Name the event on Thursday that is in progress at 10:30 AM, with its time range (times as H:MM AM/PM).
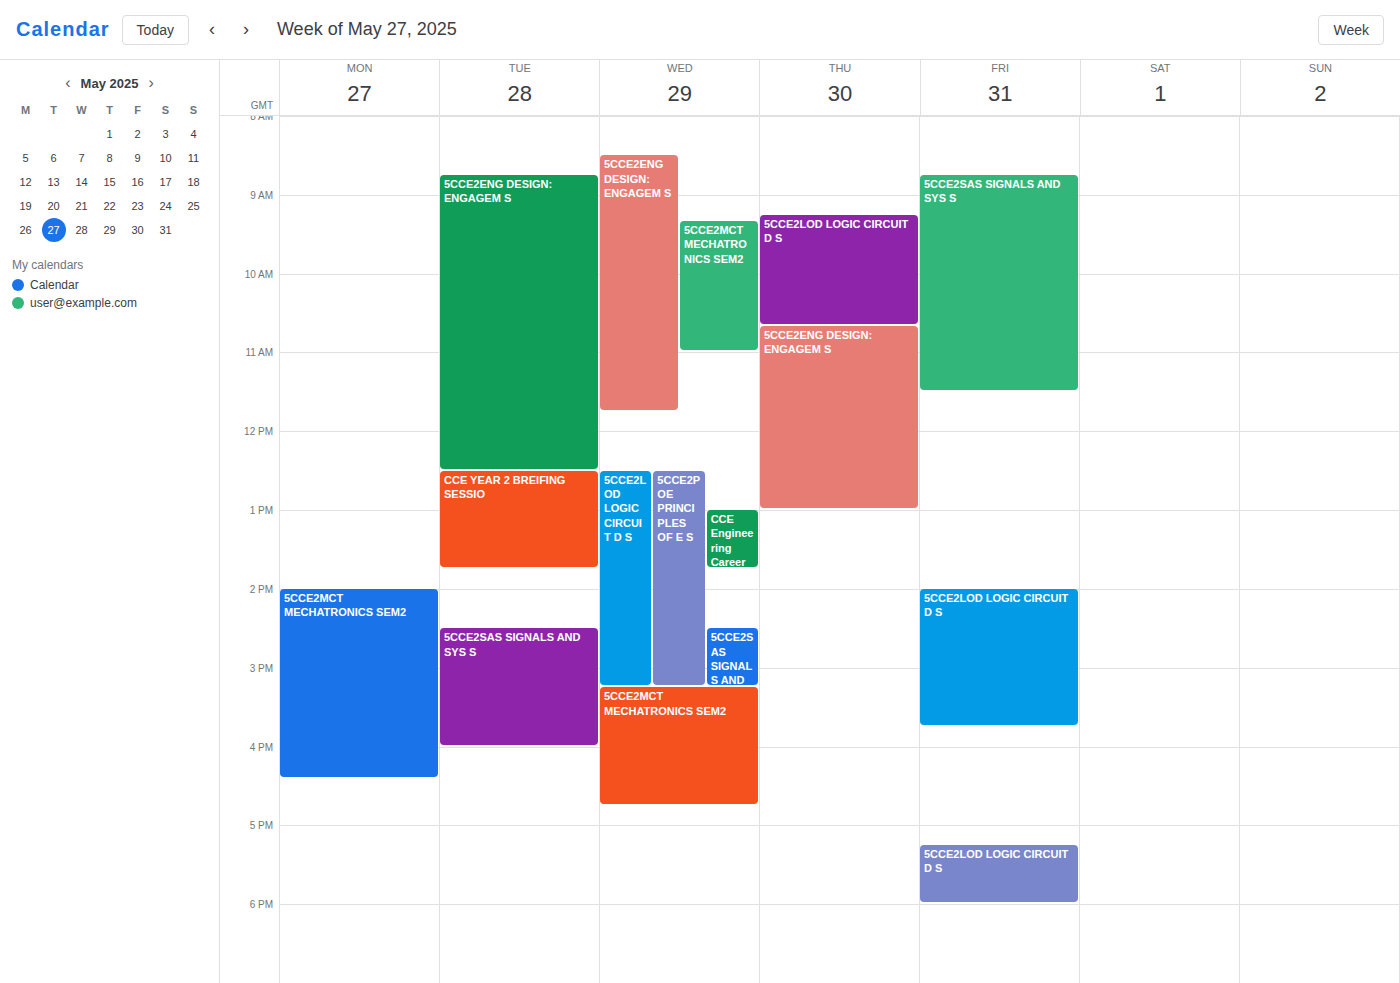
"5CCE2LOD LOGIC CIRCUIT D S", 9:15 AM to 10:40 AM